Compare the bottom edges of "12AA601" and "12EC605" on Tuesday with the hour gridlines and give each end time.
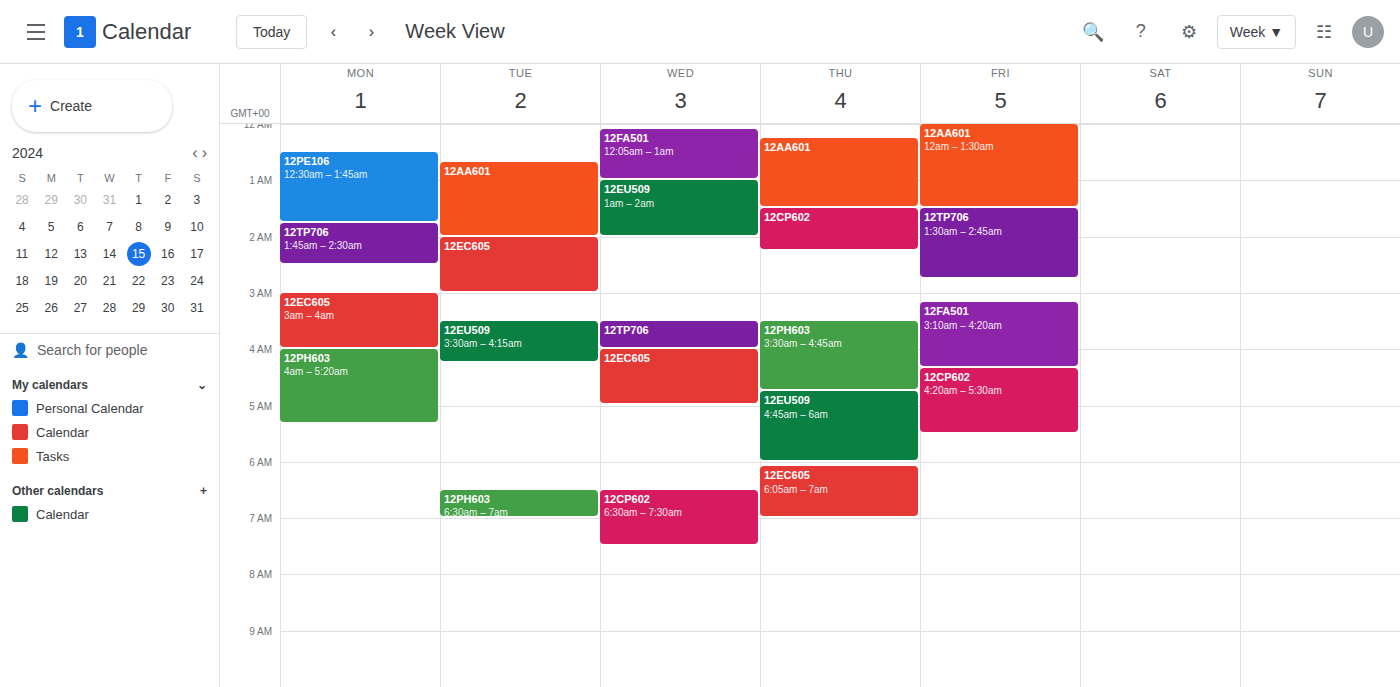
"12AA601": 2:00 AM, exactly on the 2 AM line. "12EC605": 3:00 AM, exactly on the 3 AM line.